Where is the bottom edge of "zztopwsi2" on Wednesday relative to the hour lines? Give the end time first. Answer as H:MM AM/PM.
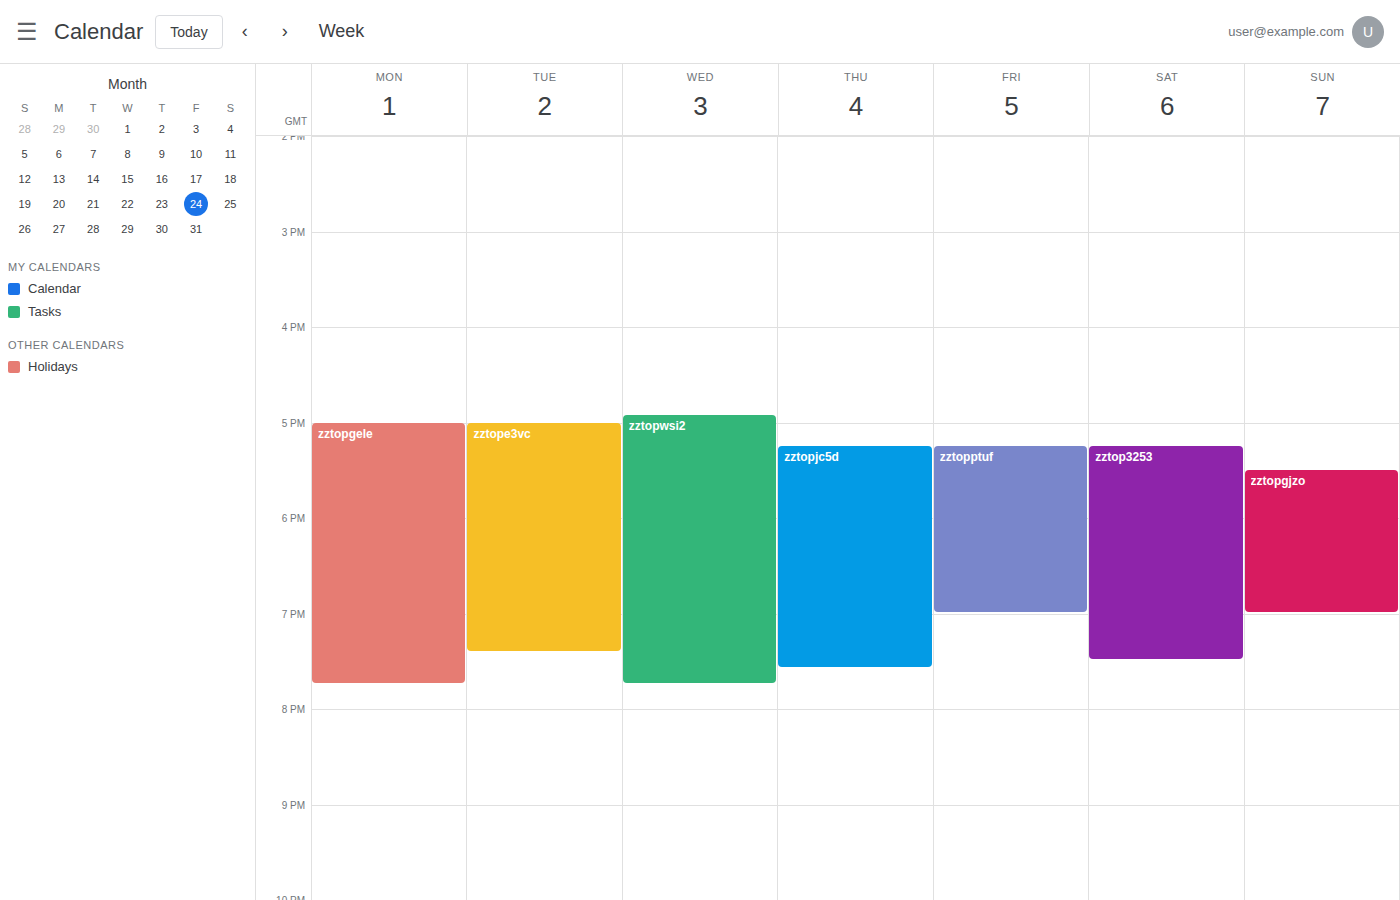
7:45 PM -- neither: three quarters of the way from the 7 PM line to the 8 PM line.